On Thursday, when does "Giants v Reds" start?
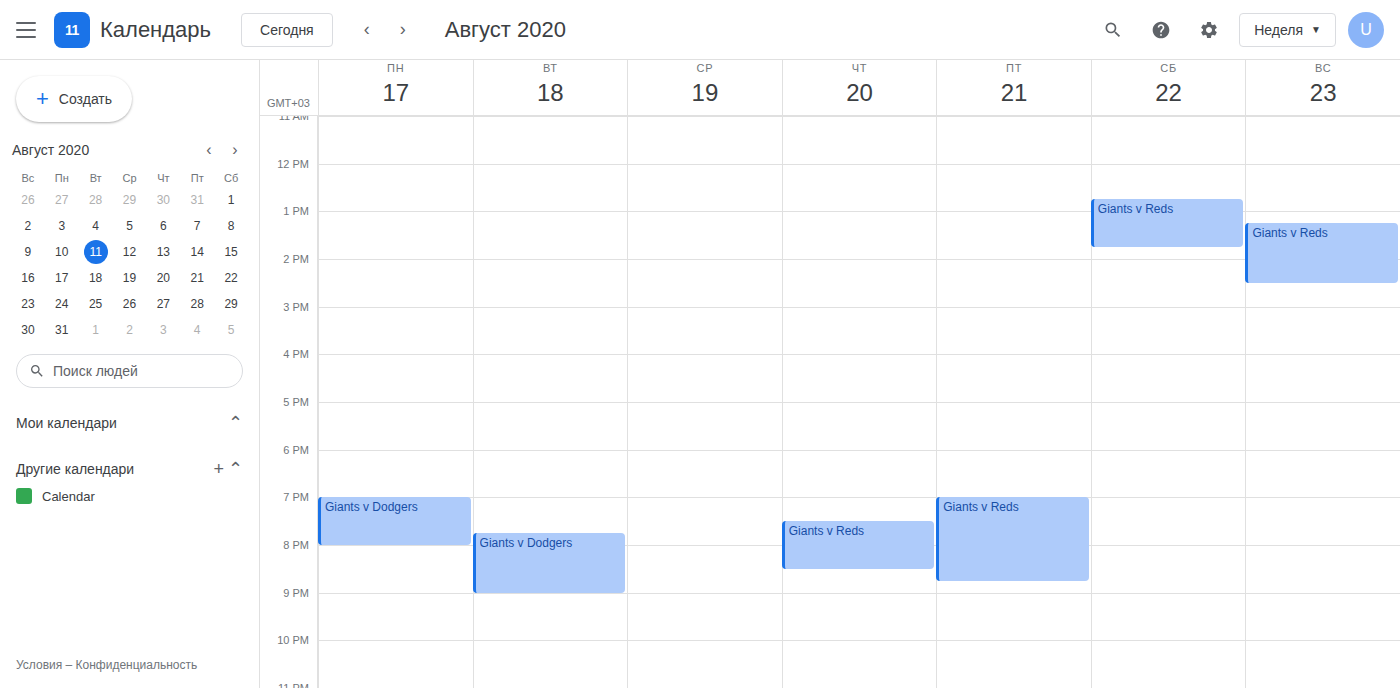
7:30 PM